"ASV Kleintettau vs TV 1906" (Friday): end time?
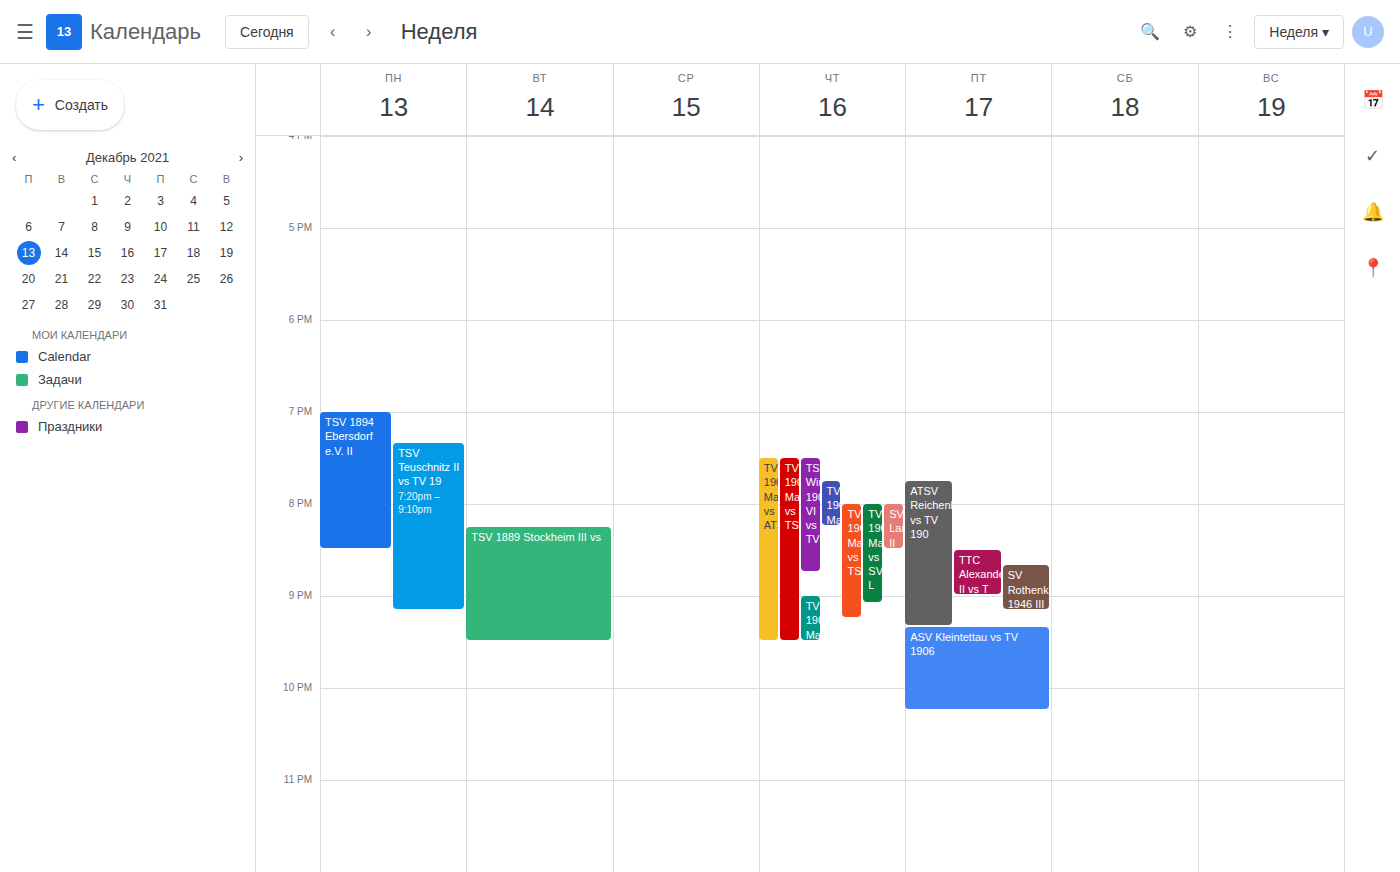
10:15 PM